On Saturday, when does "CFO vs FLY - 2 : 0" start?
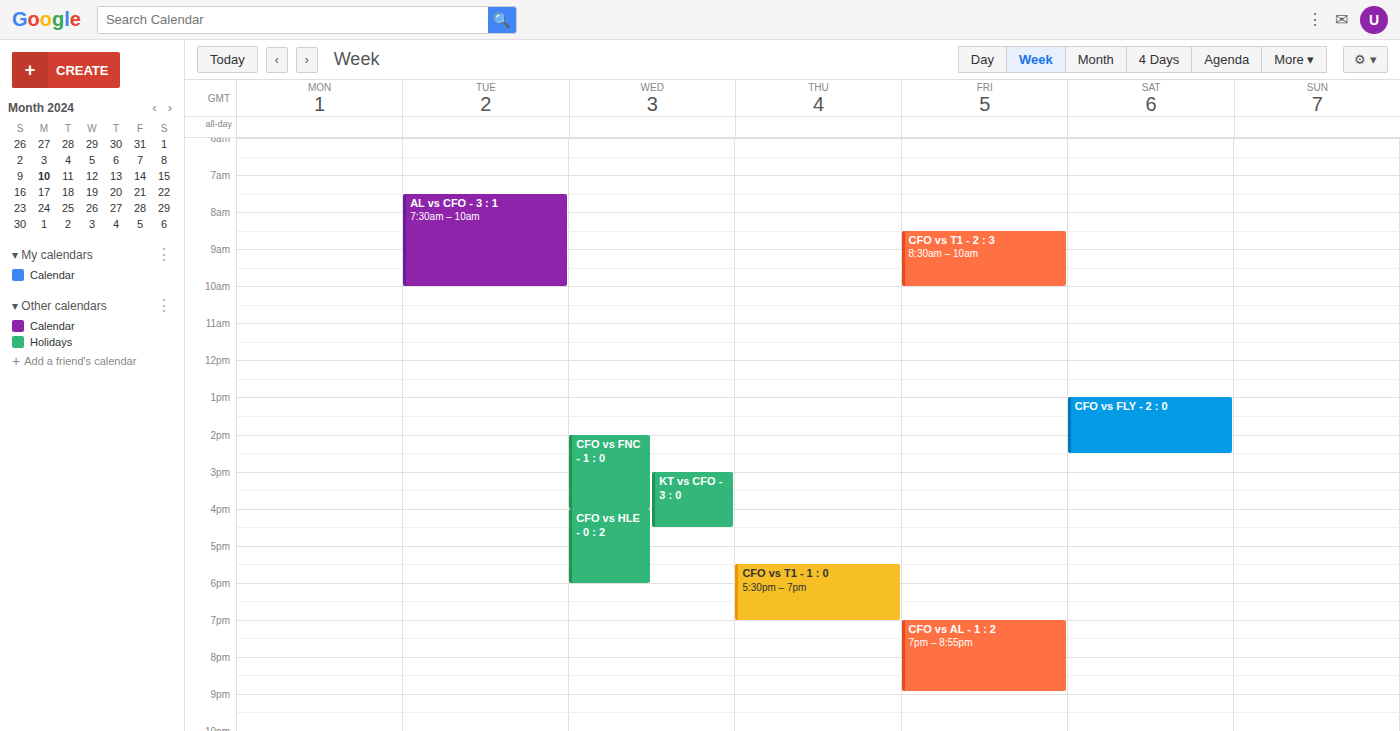
1:00 PM